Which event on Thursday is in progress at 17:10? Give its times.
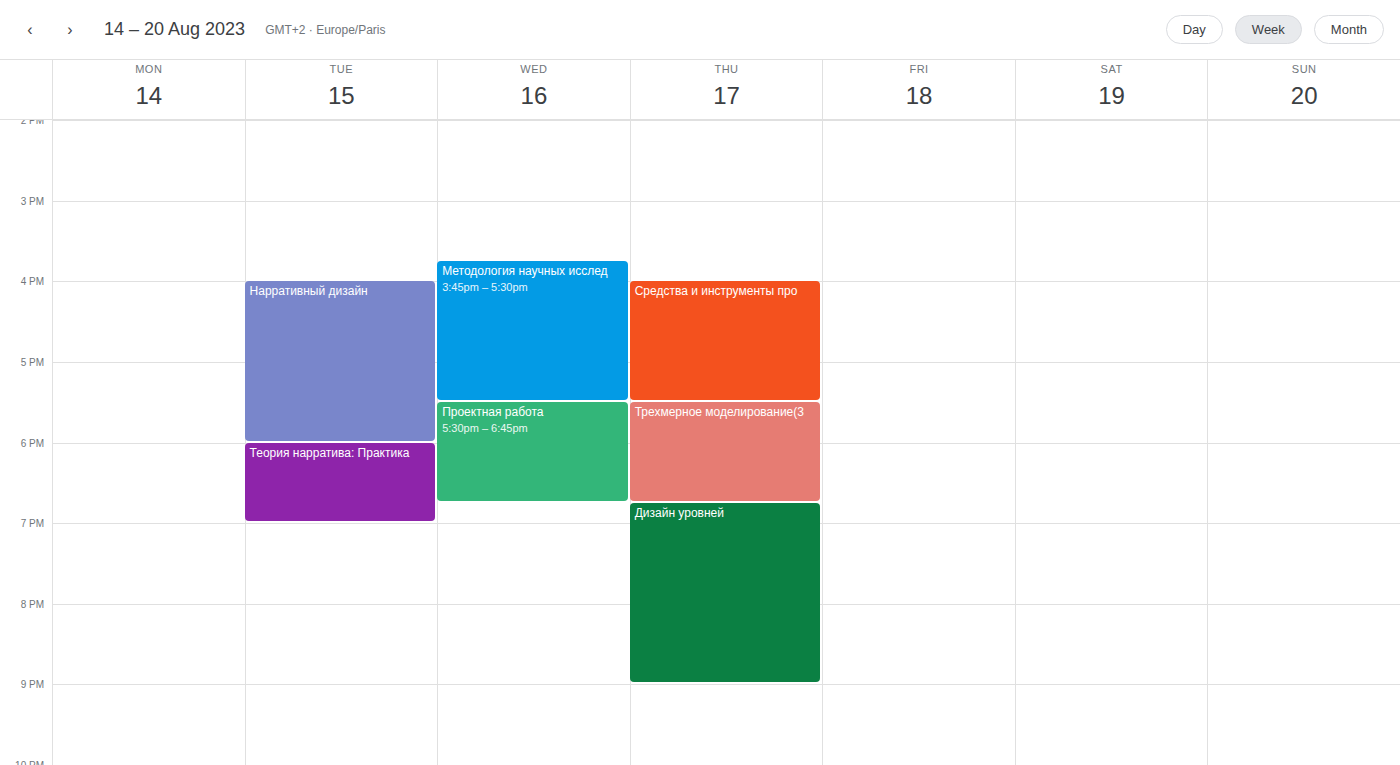
"Средства и инструменты про", 16:00 to 17:30